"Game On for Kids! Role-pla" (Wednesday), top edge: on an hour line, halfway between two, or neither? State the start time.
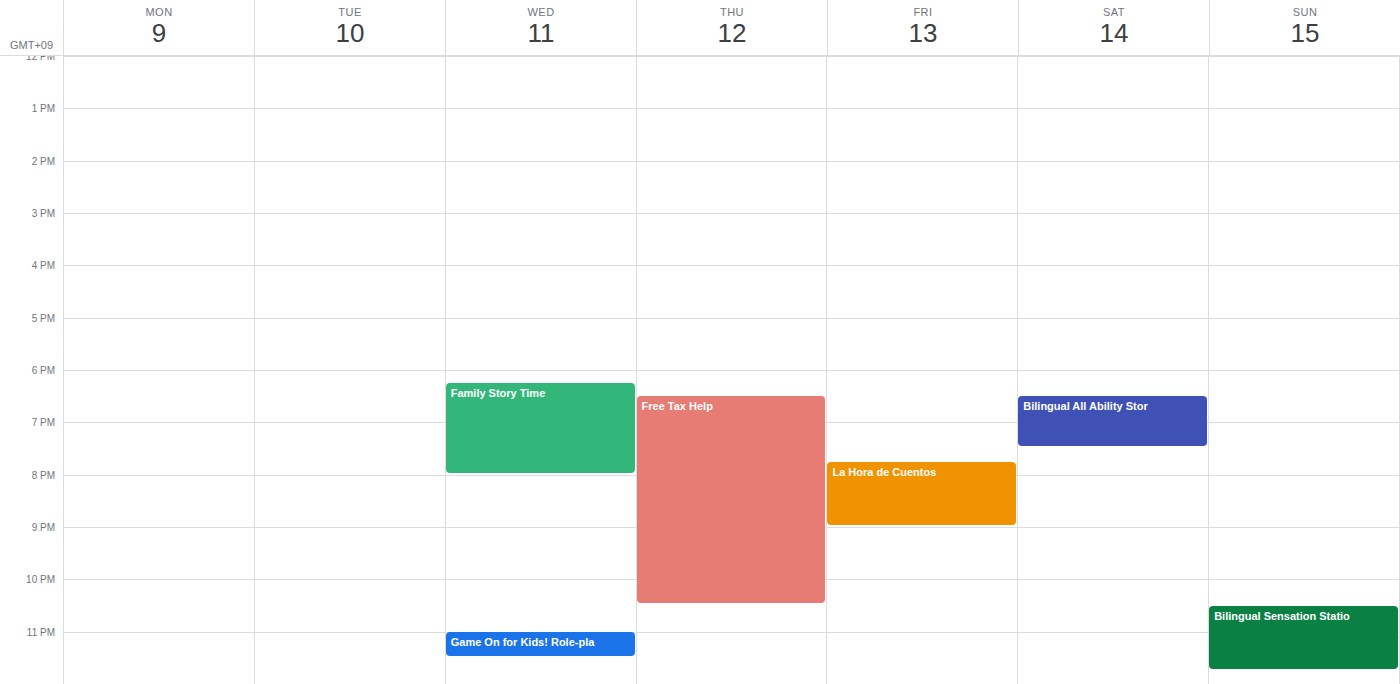
23:00 -- exactly on the 23:00 line.